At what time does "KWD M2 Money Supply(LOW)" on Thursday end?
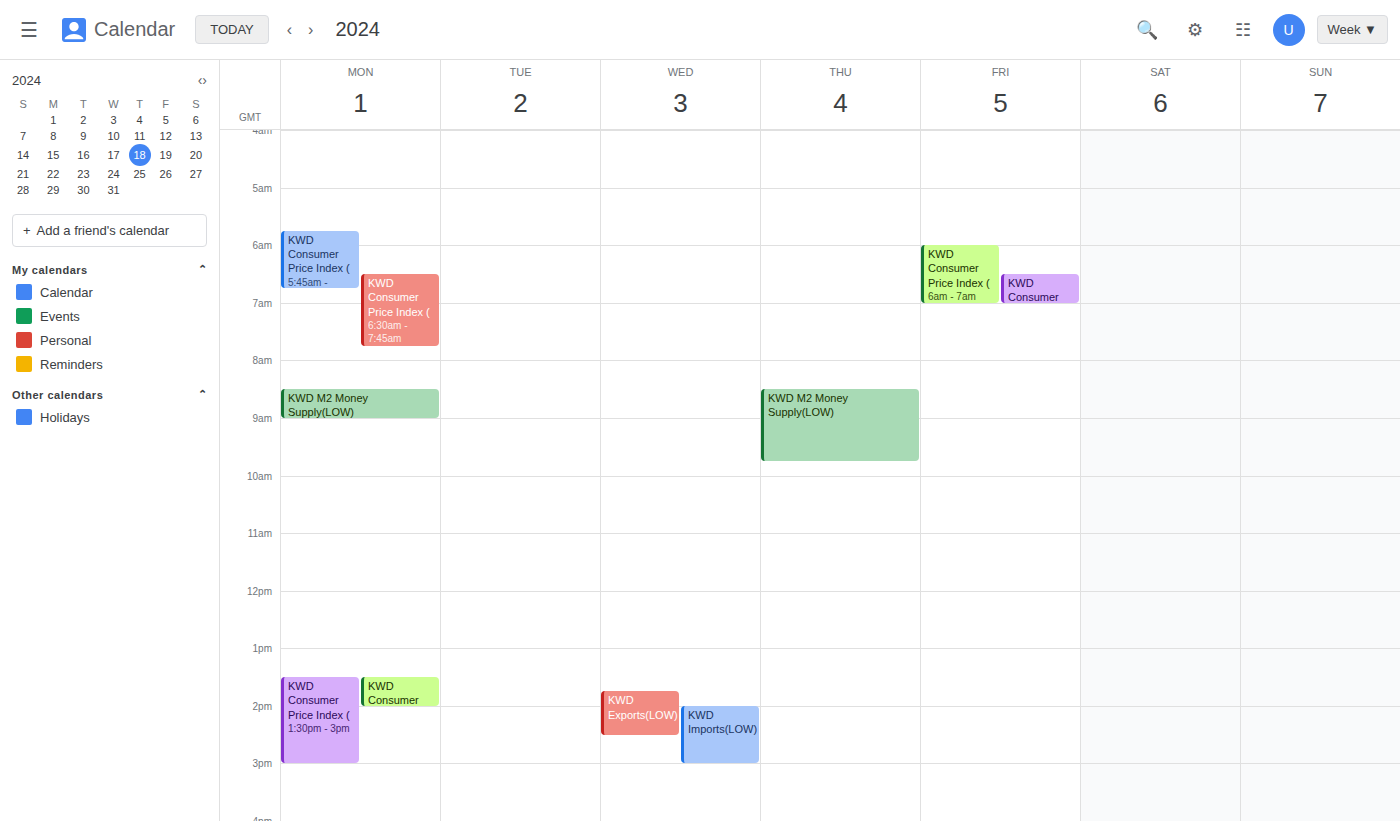
9:45 AM